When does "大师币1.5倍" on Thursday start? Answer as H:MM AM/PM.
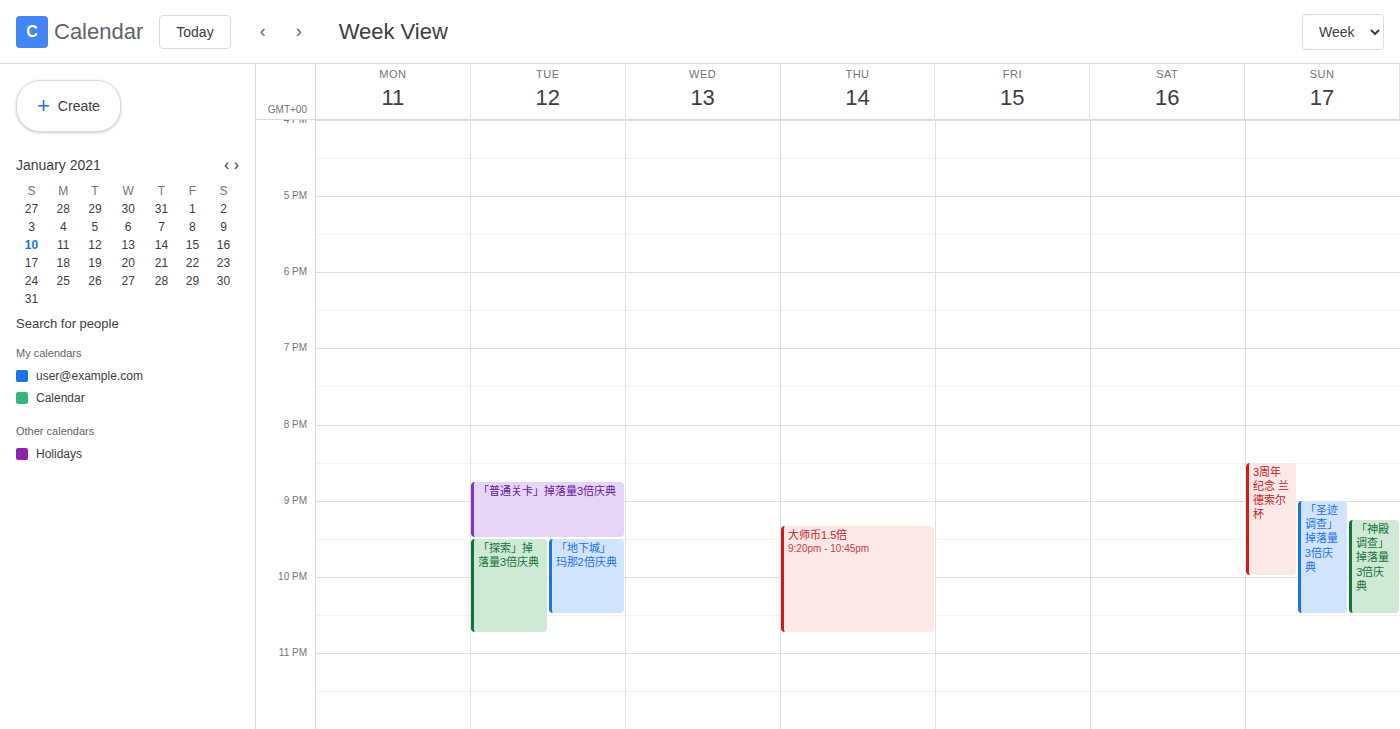
9:20 PM